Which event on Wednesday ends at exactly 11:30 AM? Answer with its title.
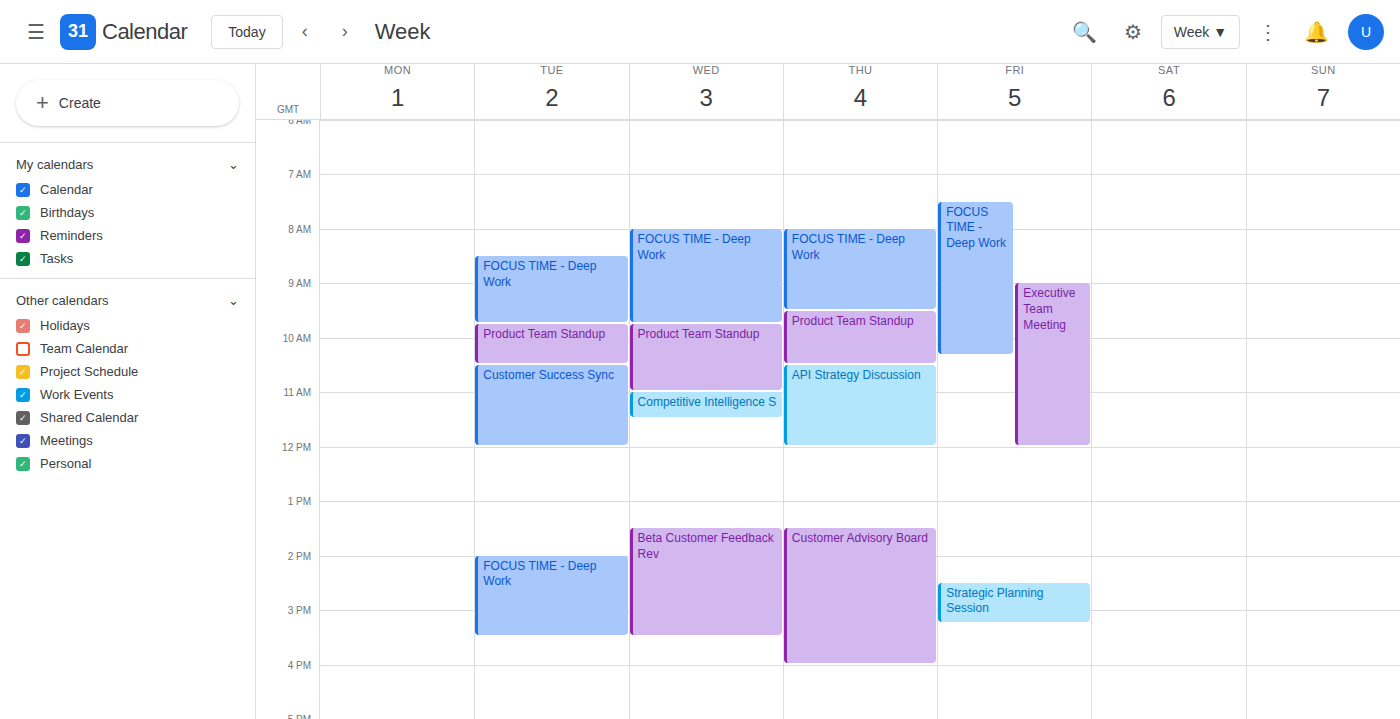
"Competitive Intelligence S"